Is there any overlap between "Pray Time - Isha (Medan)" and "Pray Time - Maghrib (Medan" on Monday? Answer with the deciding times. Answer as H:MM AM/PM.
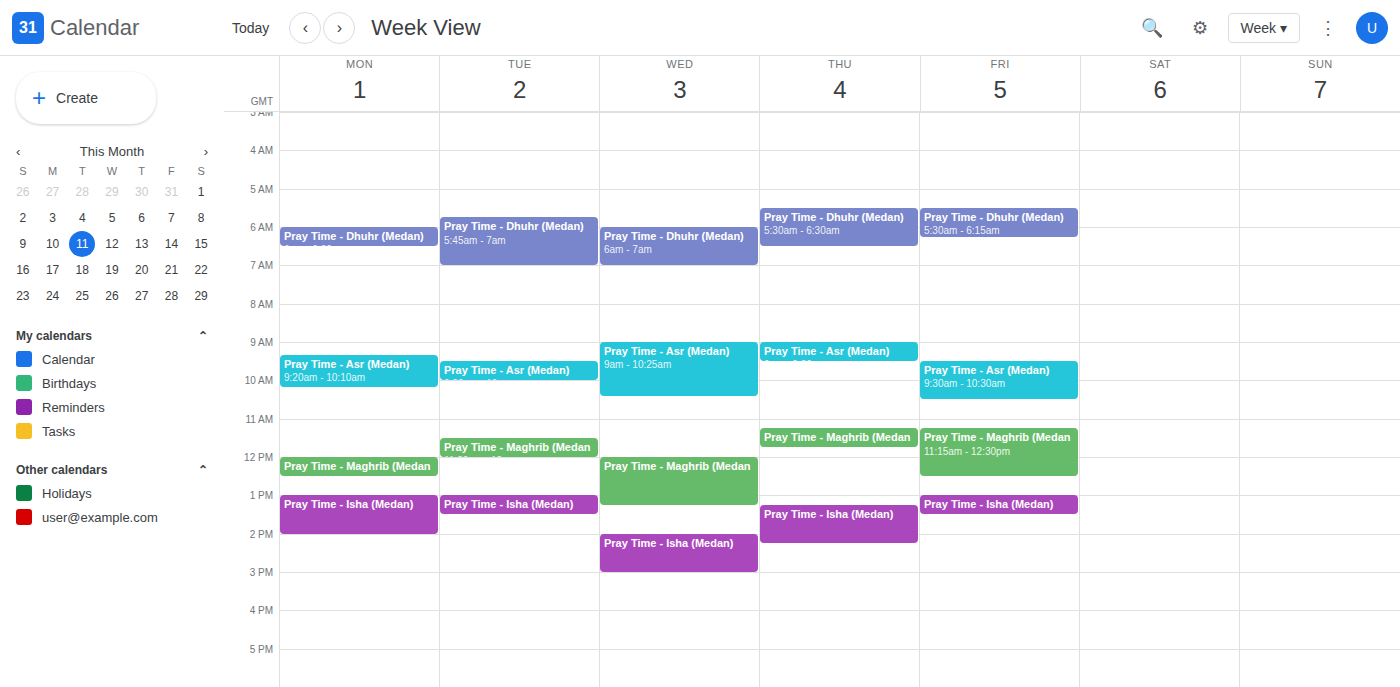
"Pray Time - Maghrib (Medan" ends at 12:30 PM and "Pray Time - Isha (Medan)" starts at 1:00 PM -- no overlap.